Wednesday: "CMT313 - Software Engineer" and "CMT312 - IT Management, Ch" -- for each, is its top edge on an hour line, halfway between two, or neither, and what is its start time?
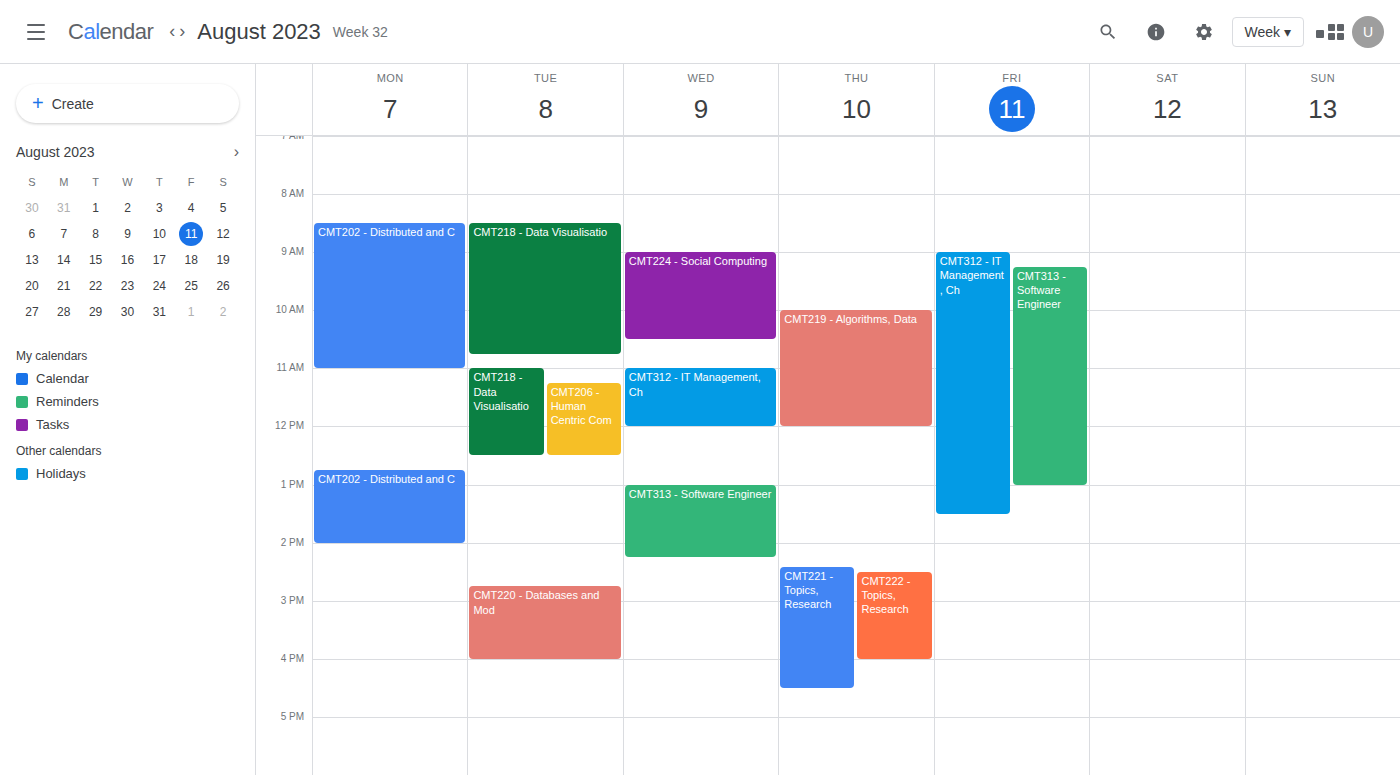
"CMT313 - Software Engineer": 1:00 PM, exactly on the 1 PM line. "CMT312 - IT Management, Ch": 11:00 AM, exactly on the 11 AM line.